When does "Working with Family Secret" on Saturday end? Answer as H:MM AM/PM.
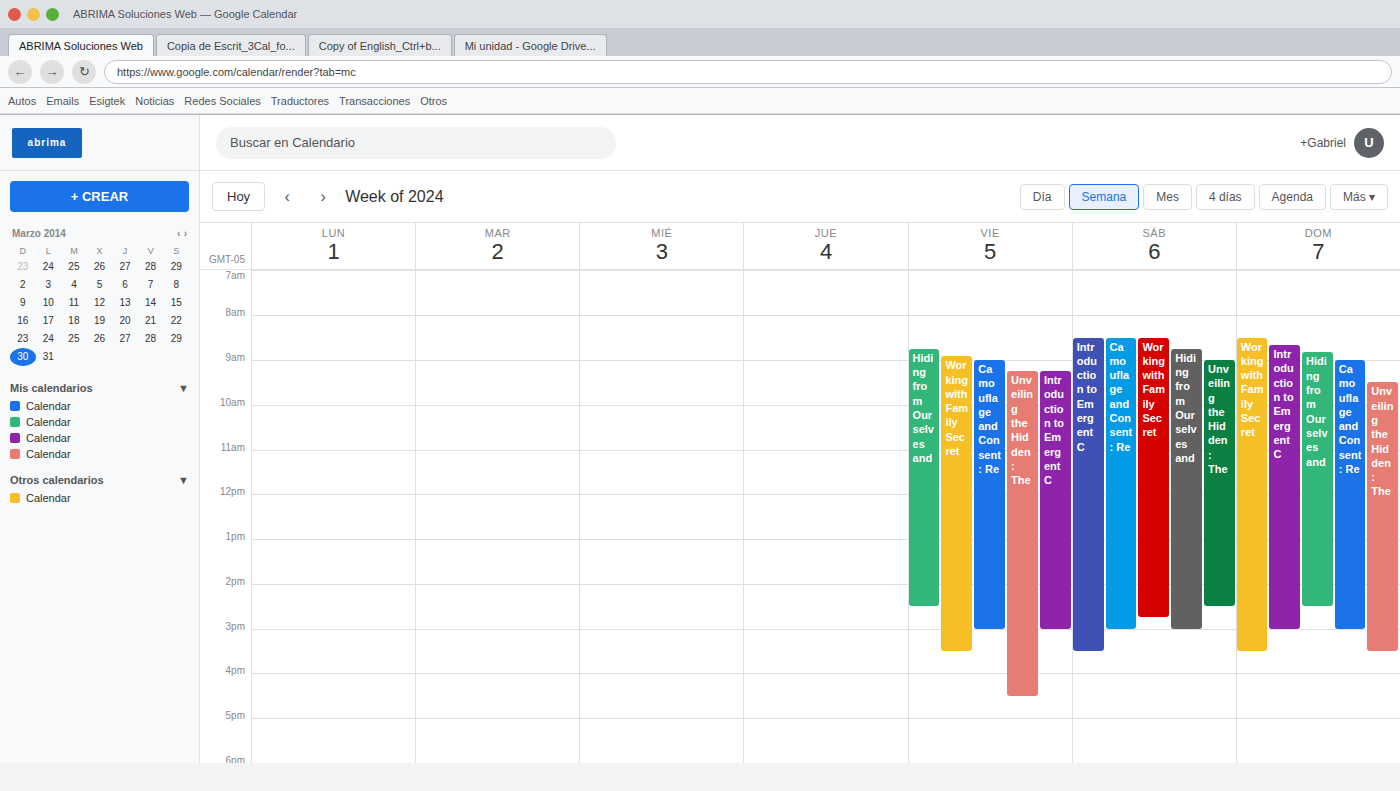
2:45 PM